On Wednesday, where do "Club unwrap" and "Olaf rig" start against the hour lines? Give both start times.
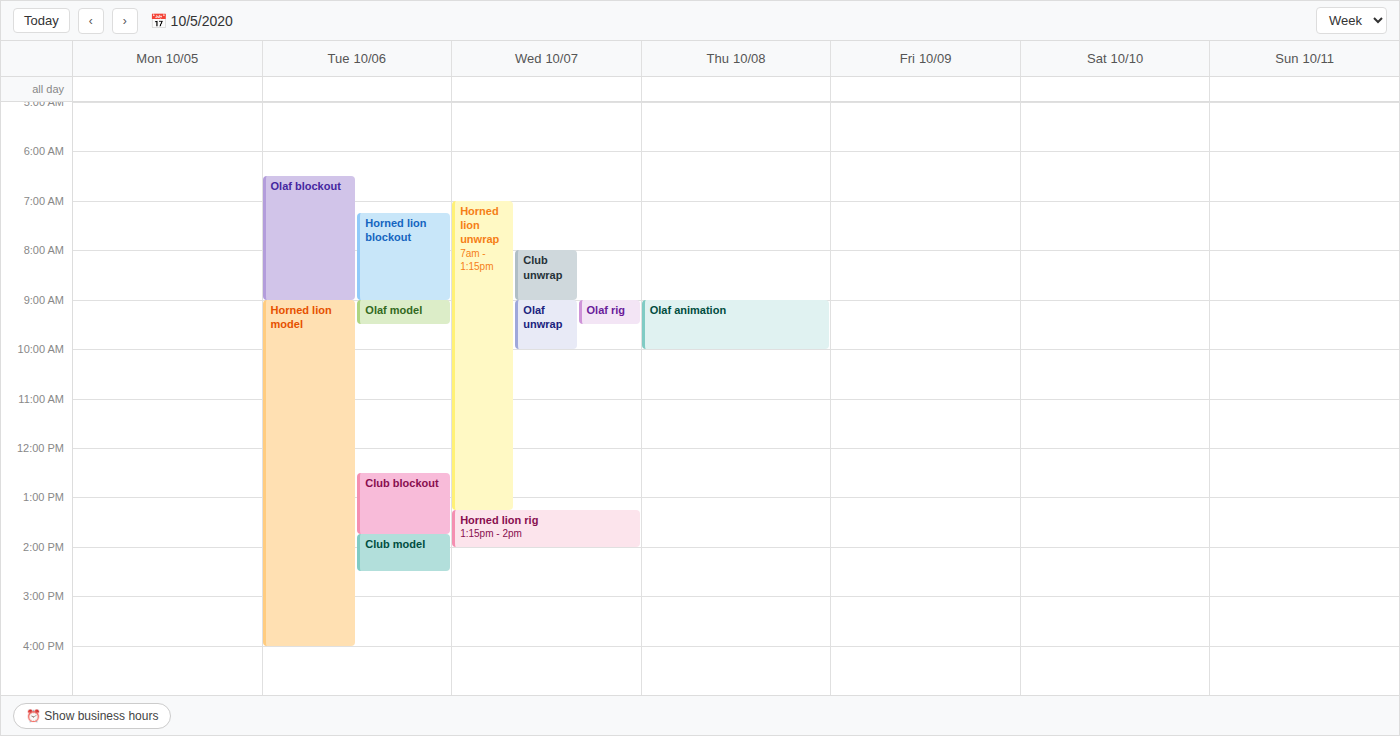
"Club unwrap": 8:00 AM, exactly on the 8 AM line. "Olaf rig": 9:00 AM, exactly on the 9 AM line.